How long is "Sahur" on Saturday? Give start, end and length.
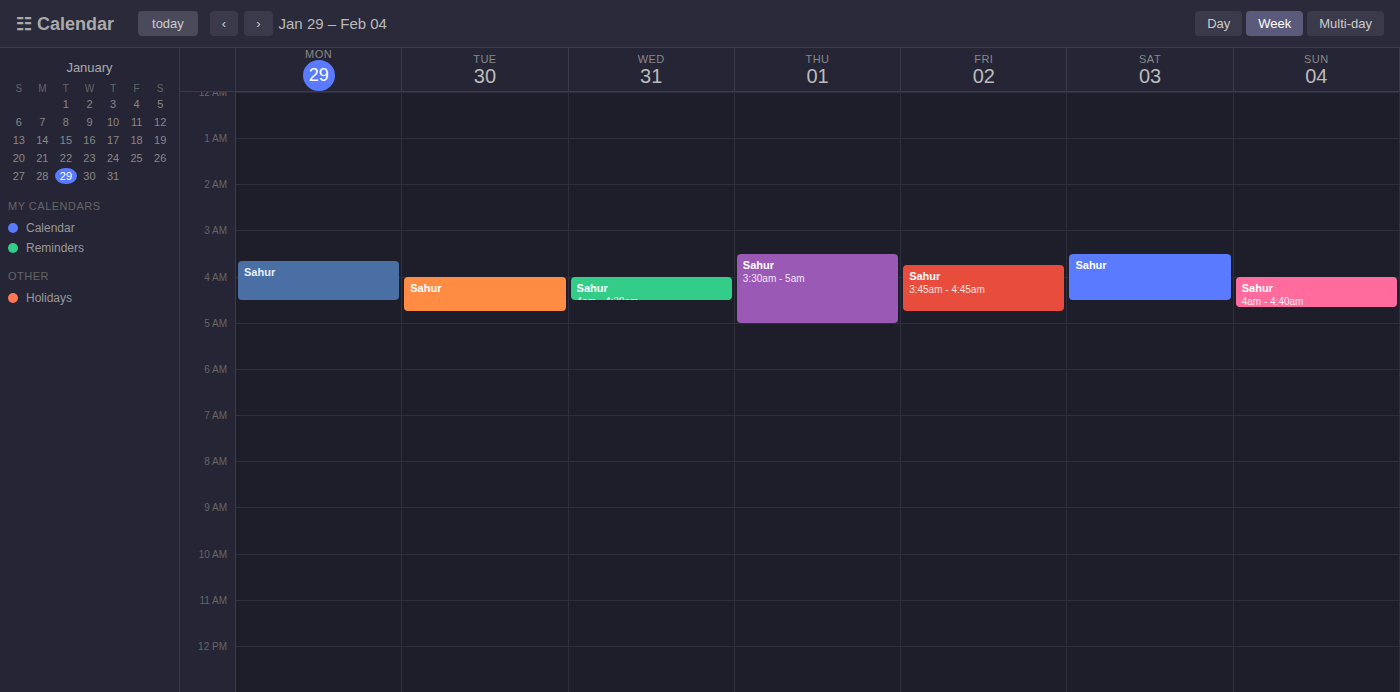
3:30 AM to 4:30 AM, 1 hour